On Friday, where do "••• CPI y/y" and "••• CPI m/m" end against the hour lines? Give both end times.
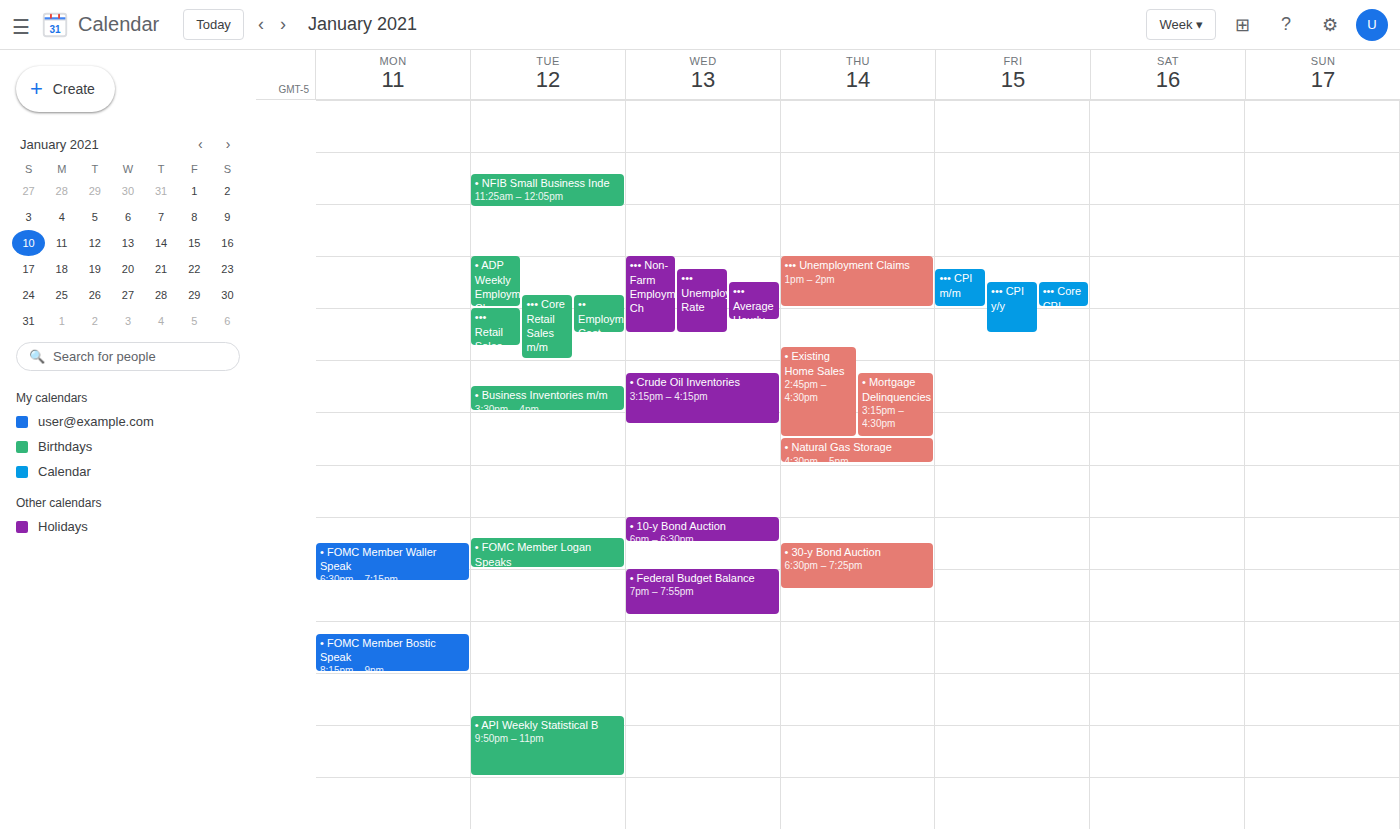
"••• CPI y/y": 2:30 PM, halfway between the 2 PM and 3 PM lines. "••• CPI m/m": 2:00 PM, exactly on the 2 PM line.